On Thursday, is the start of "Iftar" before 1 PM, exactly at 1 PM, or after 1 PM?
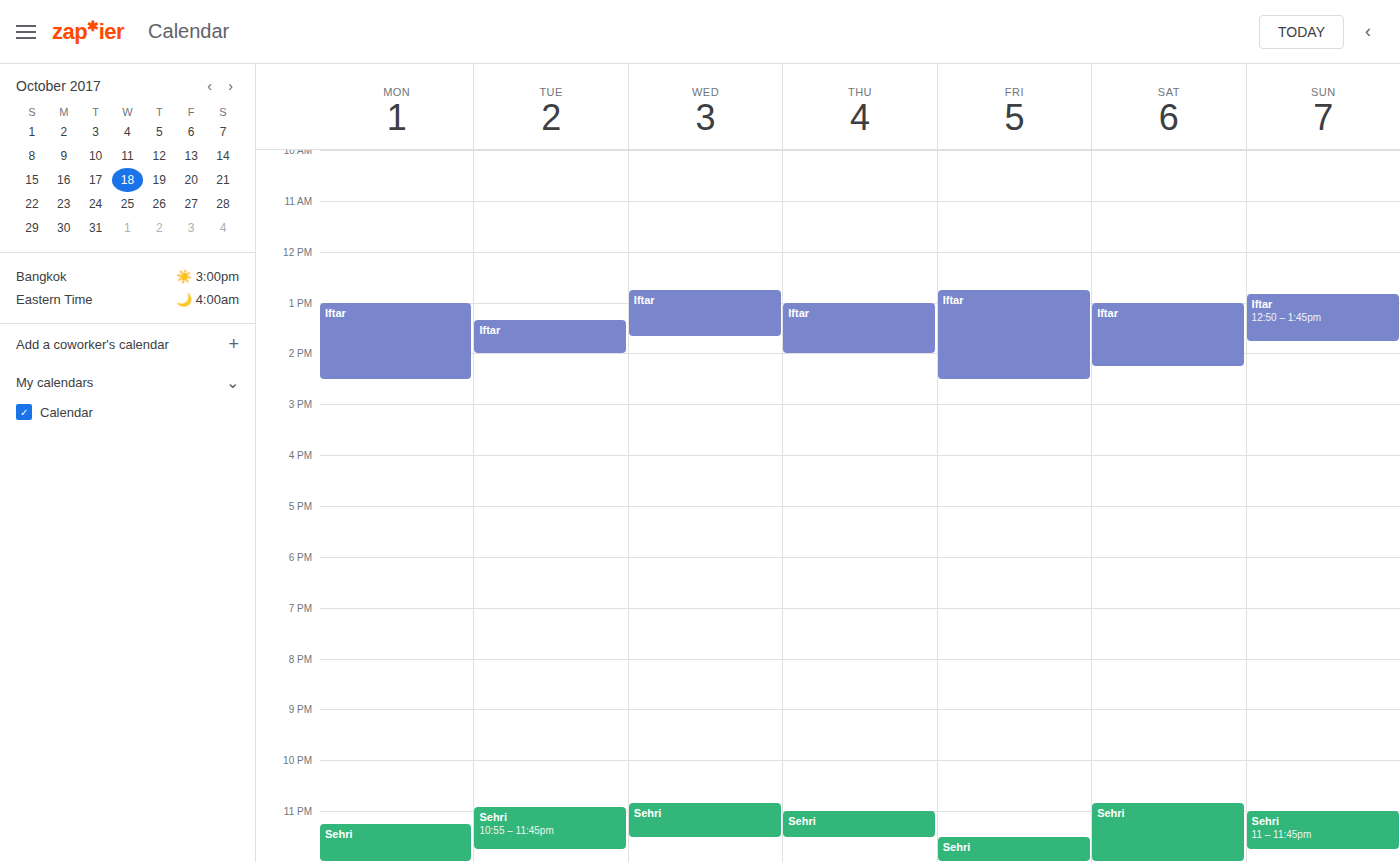
1:00 PM -- exactly at 1 PM, on the 1 PM line.